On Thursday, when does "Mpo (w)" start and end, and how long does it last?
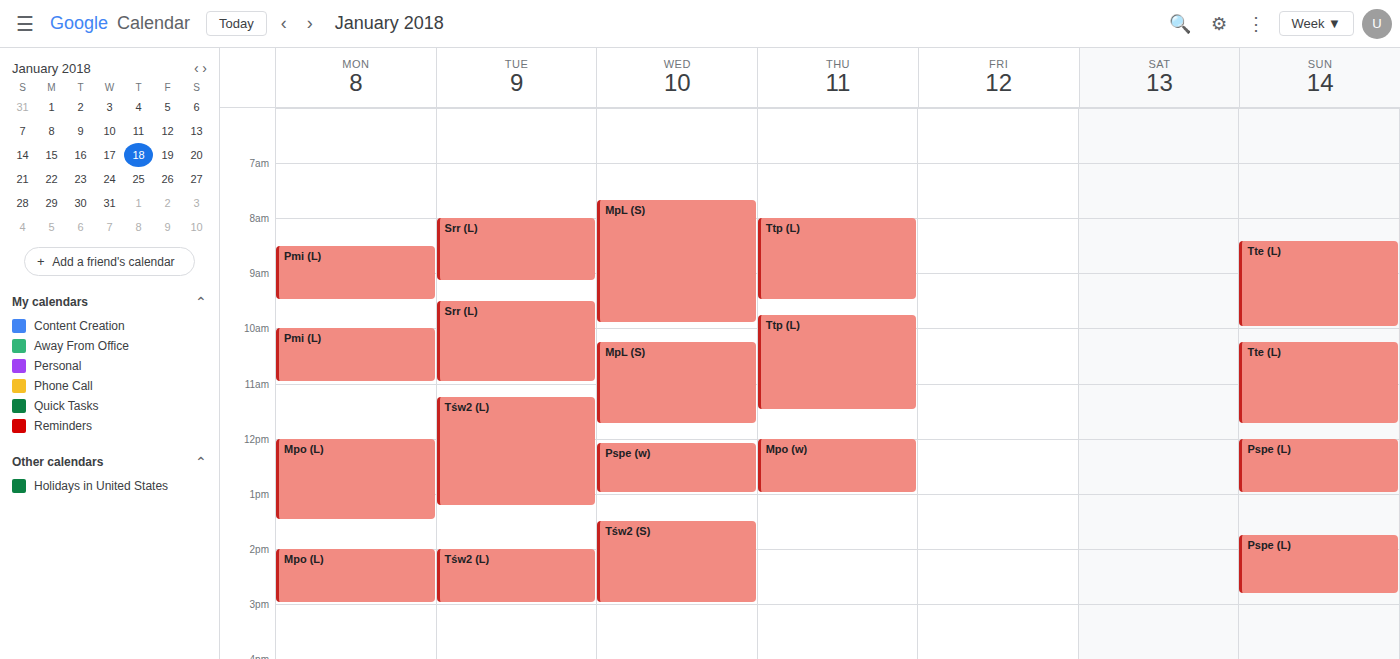
12:00 PM to 1:00 PM, 1 hour